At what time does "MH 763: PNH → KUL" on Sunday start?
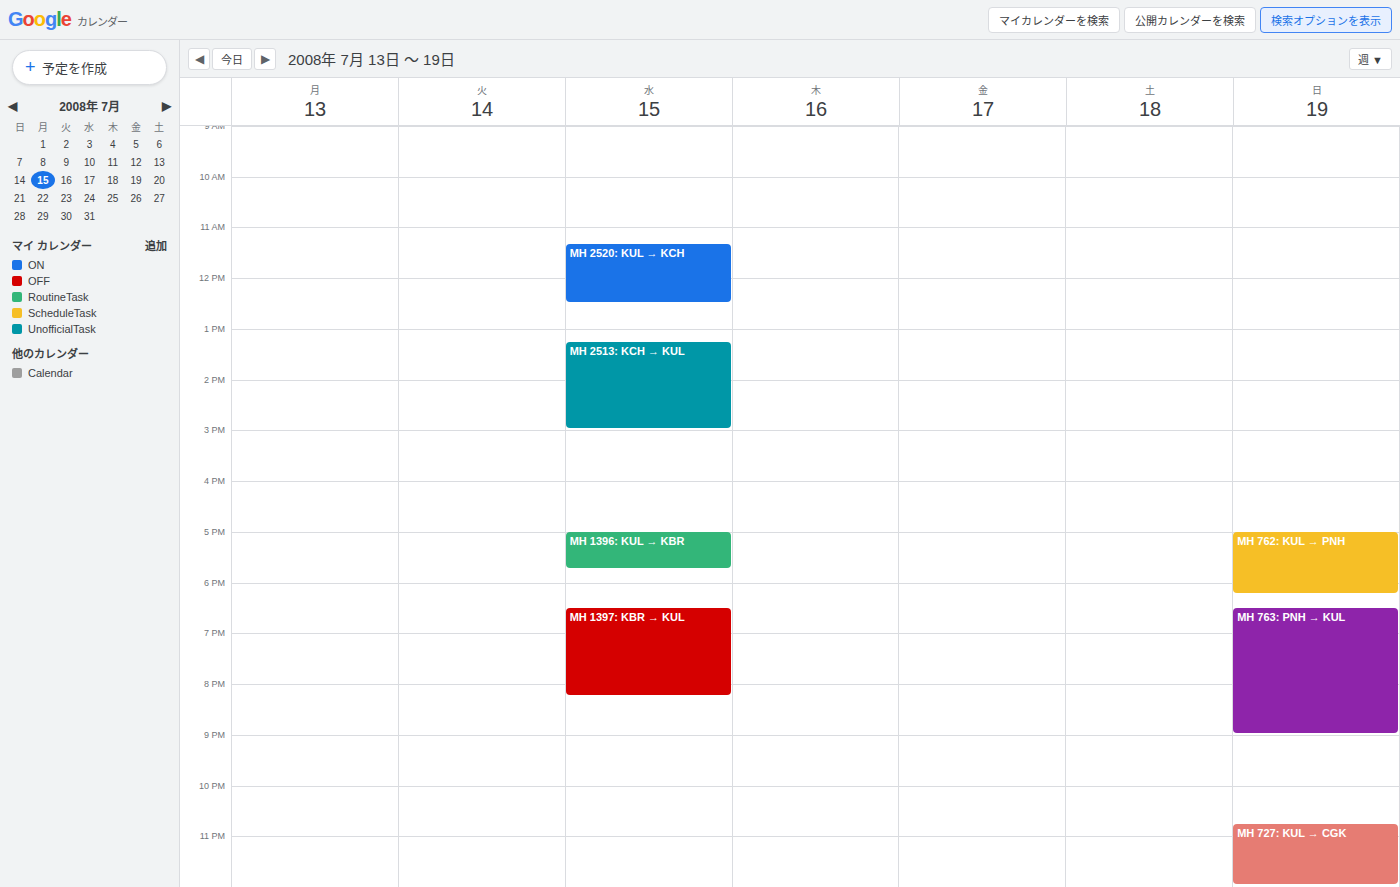
6:30 PM